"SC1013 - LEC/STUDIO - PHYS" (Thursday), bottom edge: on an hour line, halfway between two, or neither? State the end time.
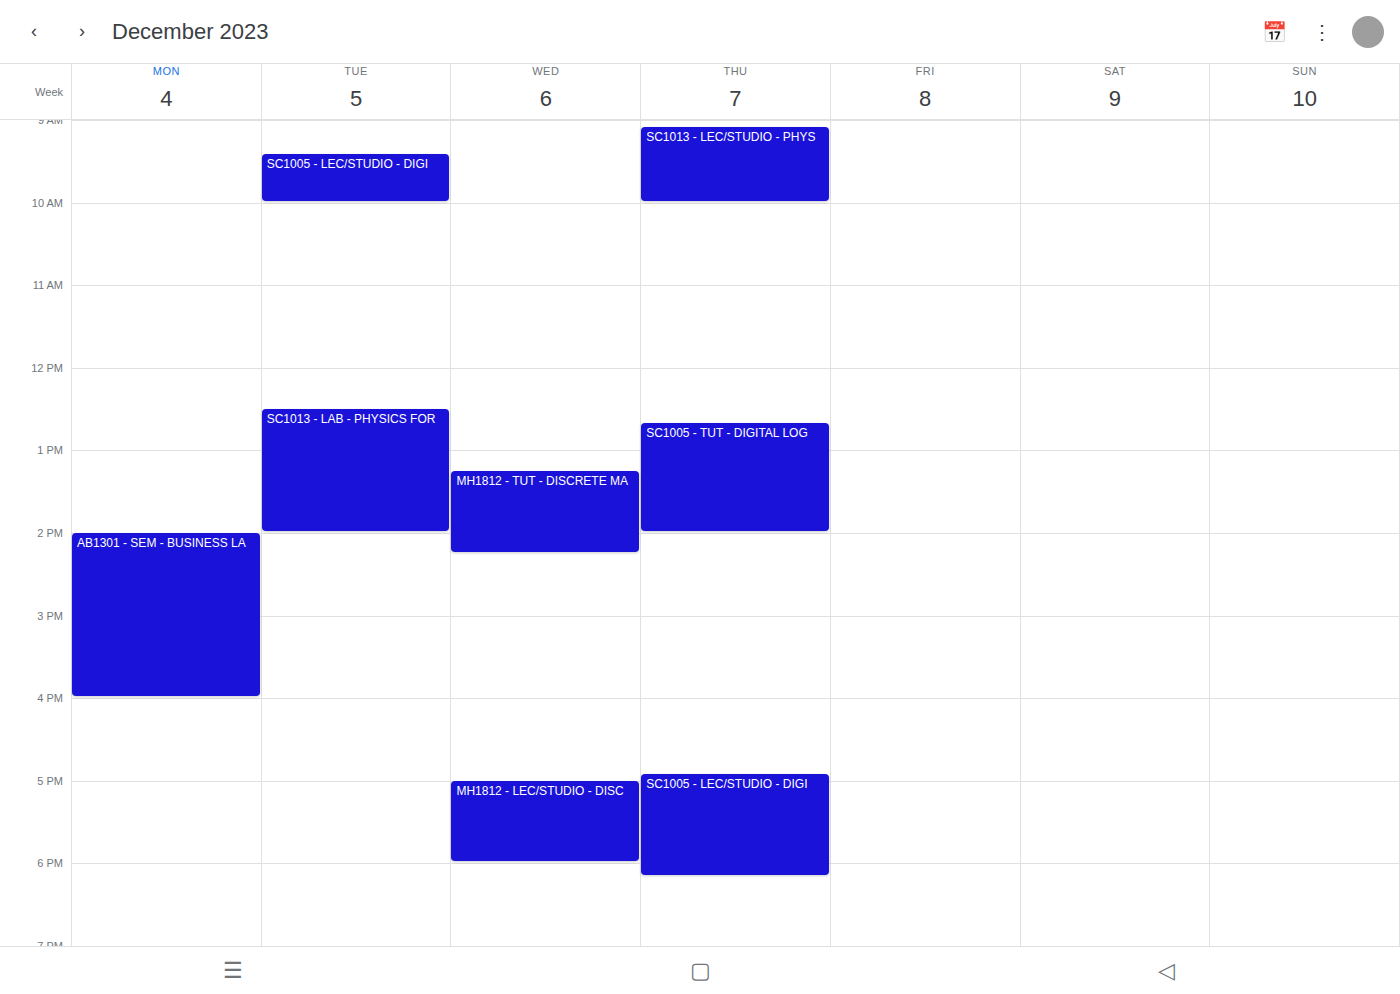
10:00 AM -- exactly on the 10 AM line.